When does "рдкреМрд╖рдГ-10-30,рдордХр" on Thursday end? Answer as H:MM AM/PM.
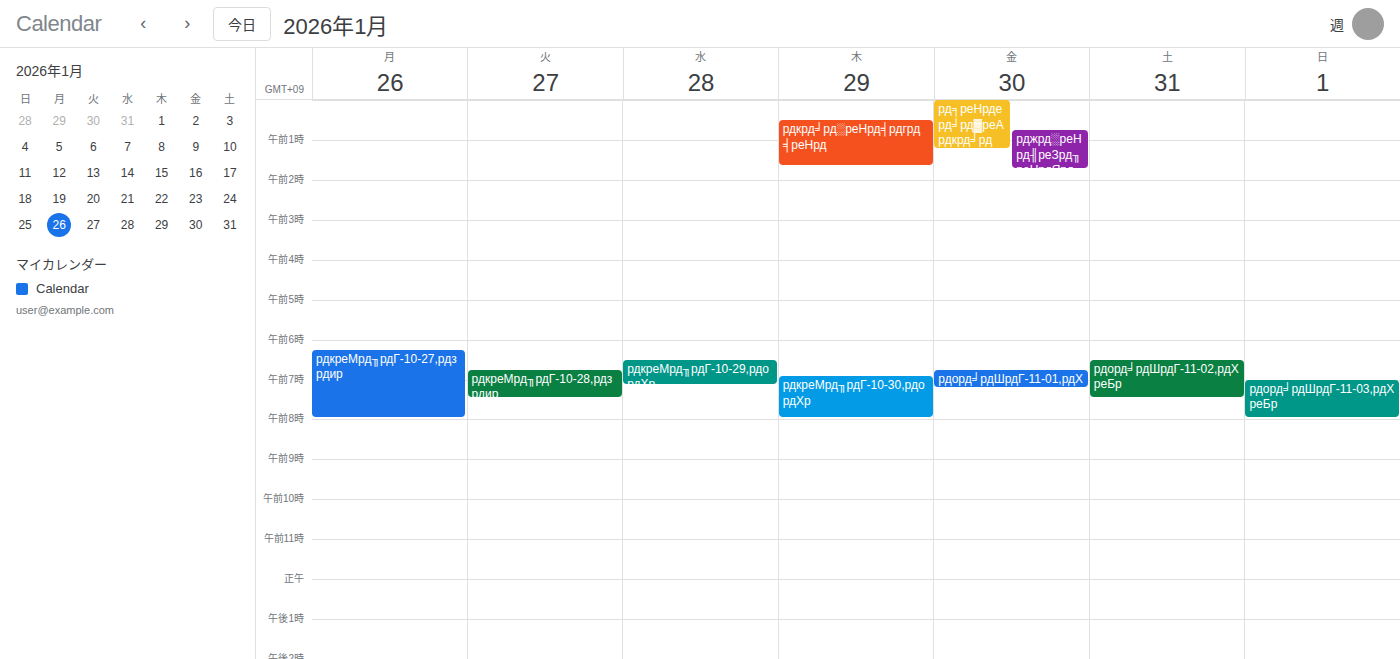
8:00 AM